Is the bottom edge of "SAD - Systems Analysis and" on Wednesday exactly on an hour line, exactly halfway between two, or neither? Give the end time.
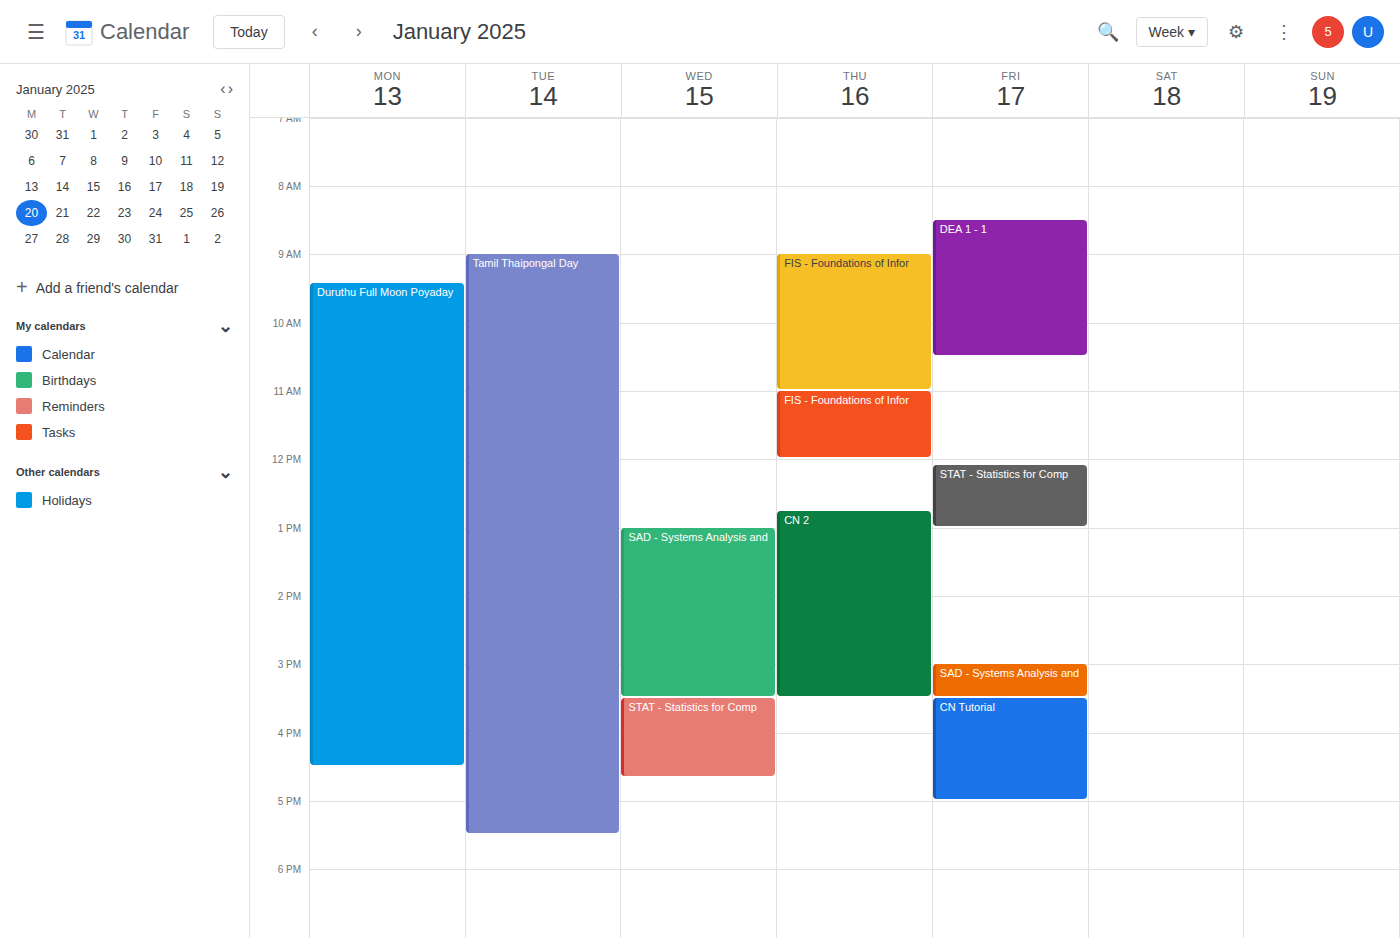
3:30 PM -- halfway between the 3 PM and 4 PM lines.